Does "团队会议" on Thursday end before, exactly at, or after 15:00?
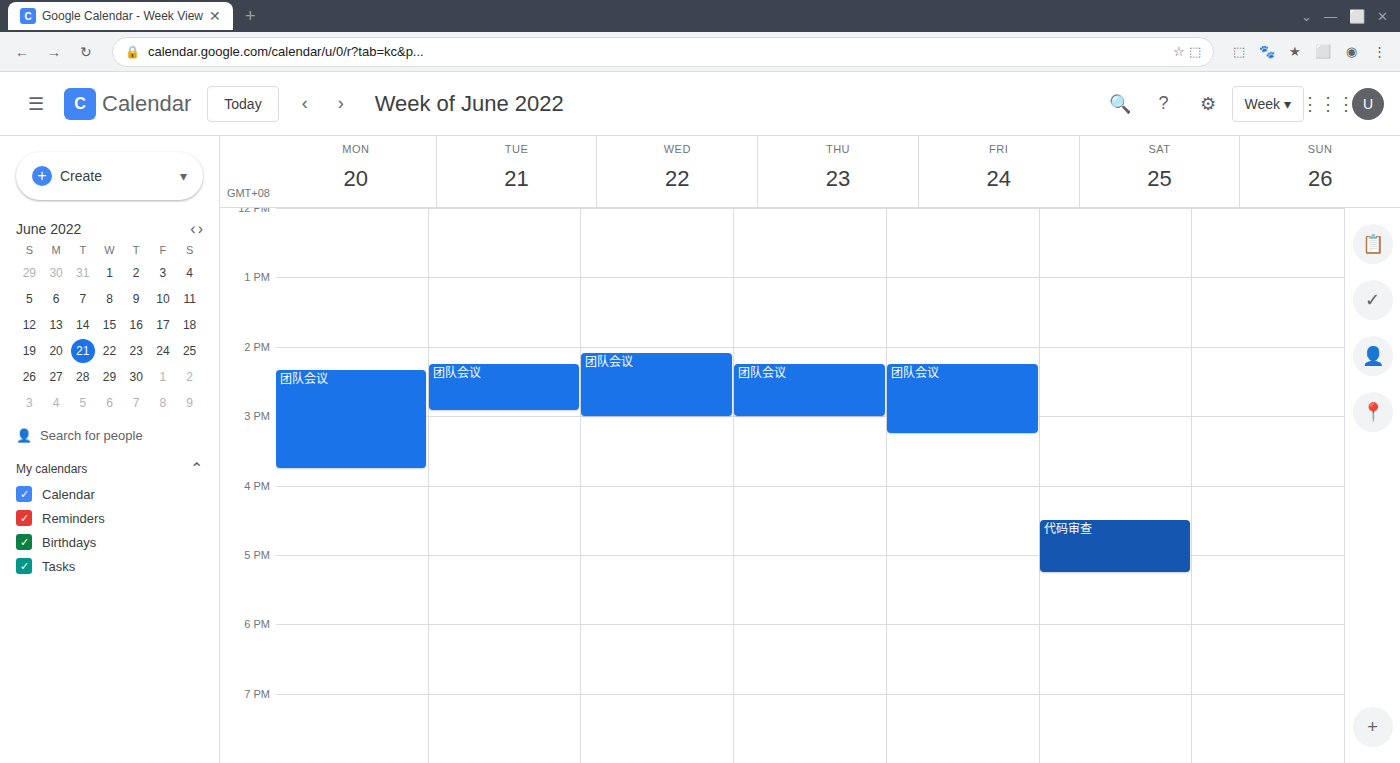
15:00 -- exactly at 15:00, on the 15:00 line.